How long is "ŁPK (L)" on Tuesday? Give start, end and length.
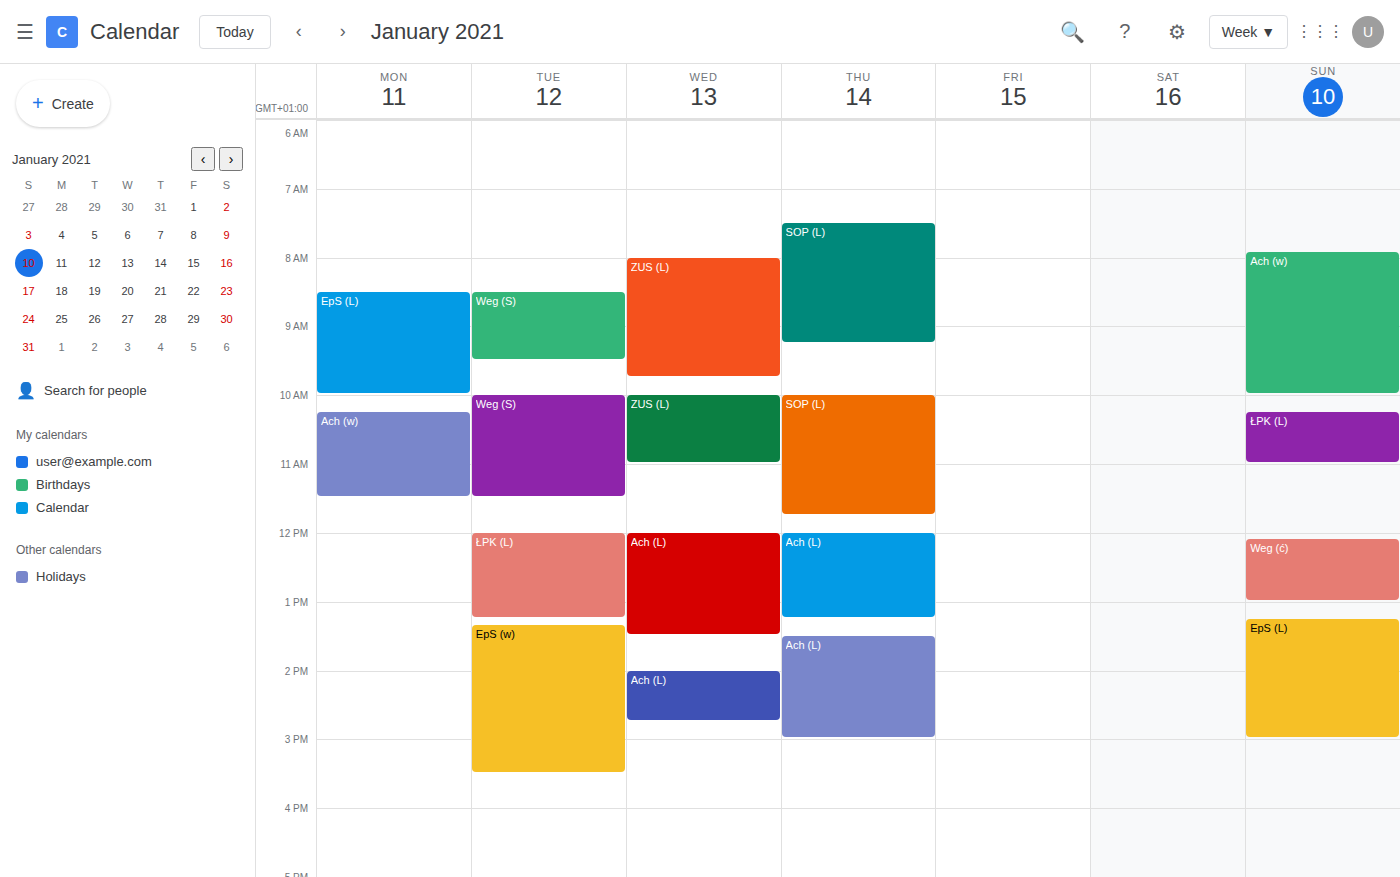
12:00 PM to 1:15 PM, 1 hour 15 minutes